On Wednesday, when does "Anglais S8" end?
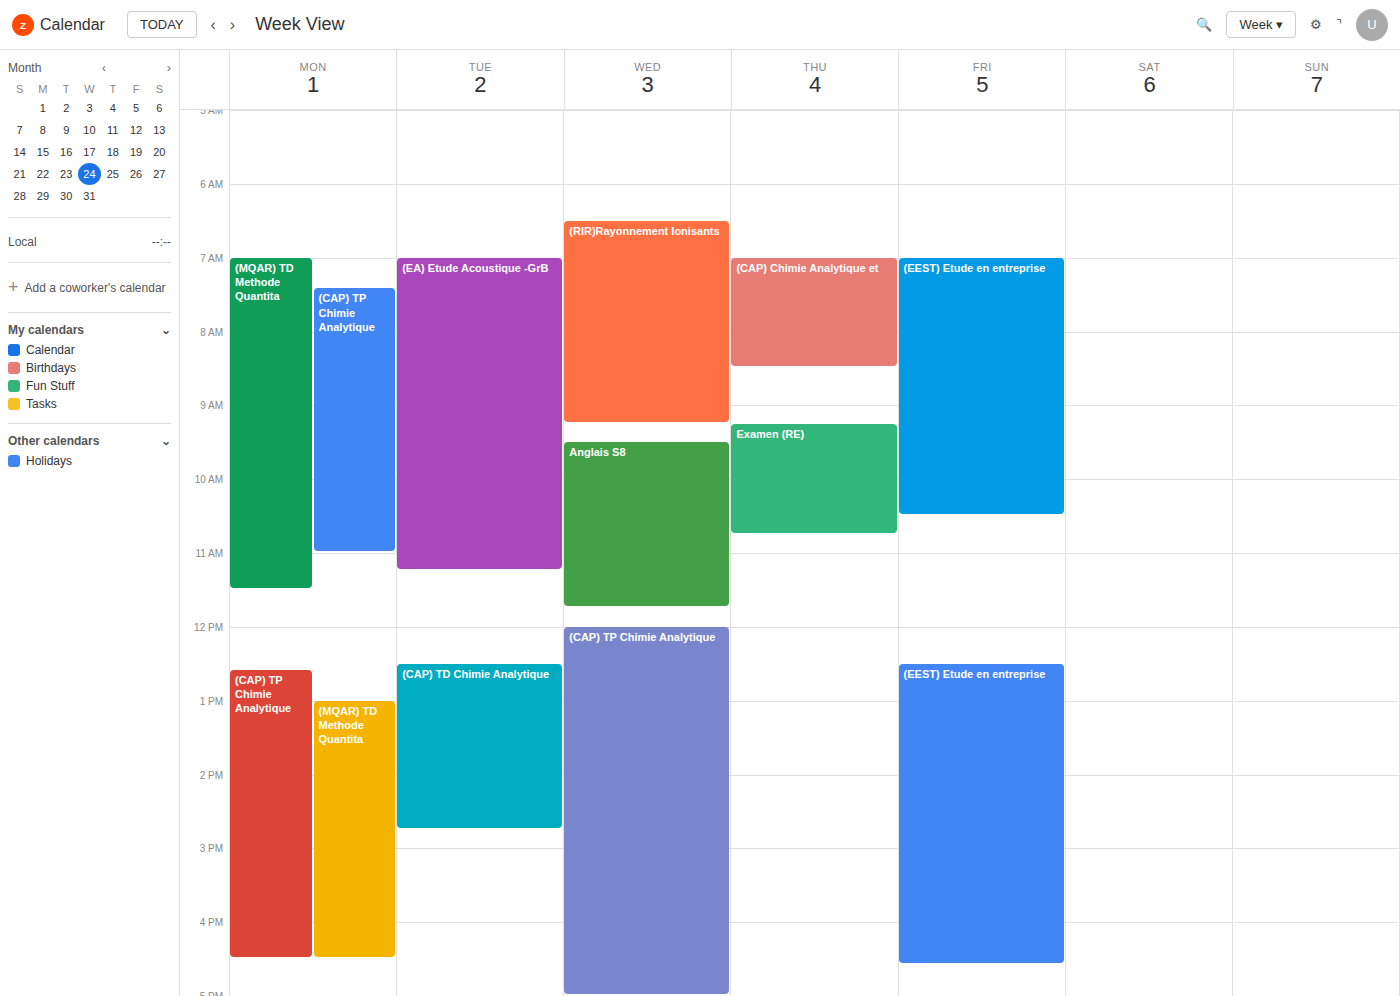
11:45 AM